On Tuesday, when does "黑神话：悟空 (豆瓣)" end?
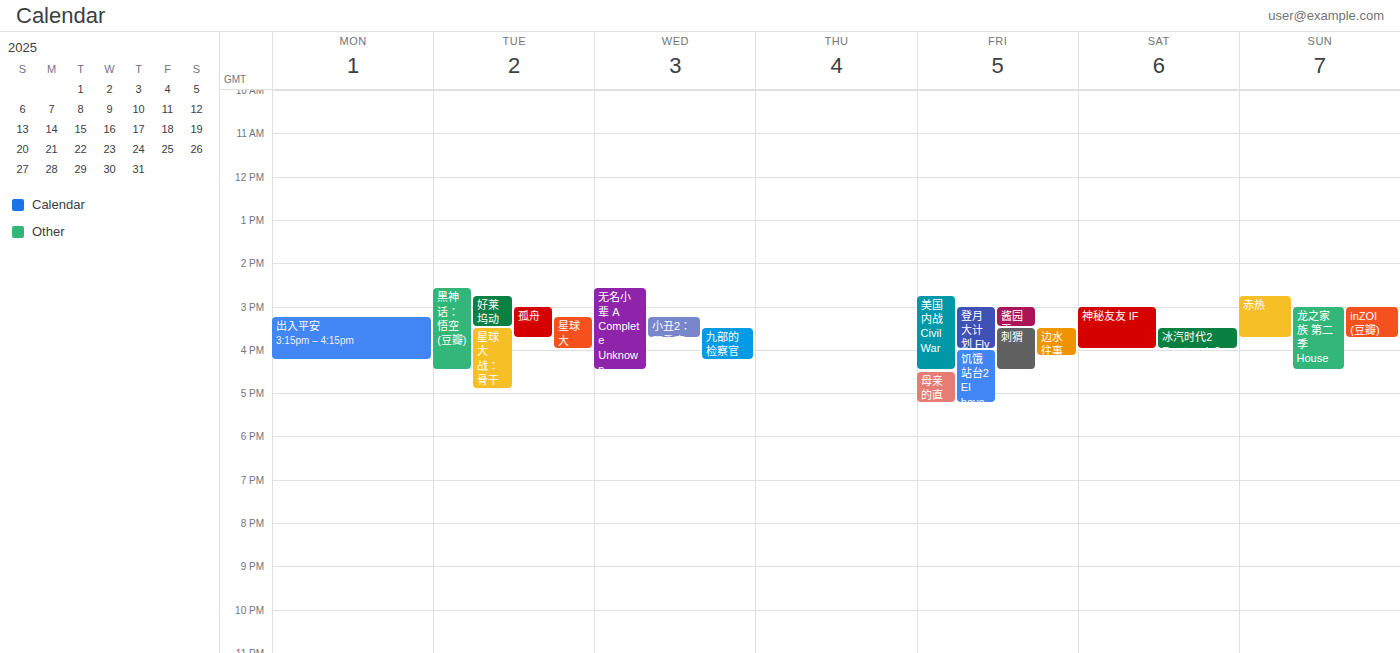
4:30 PM